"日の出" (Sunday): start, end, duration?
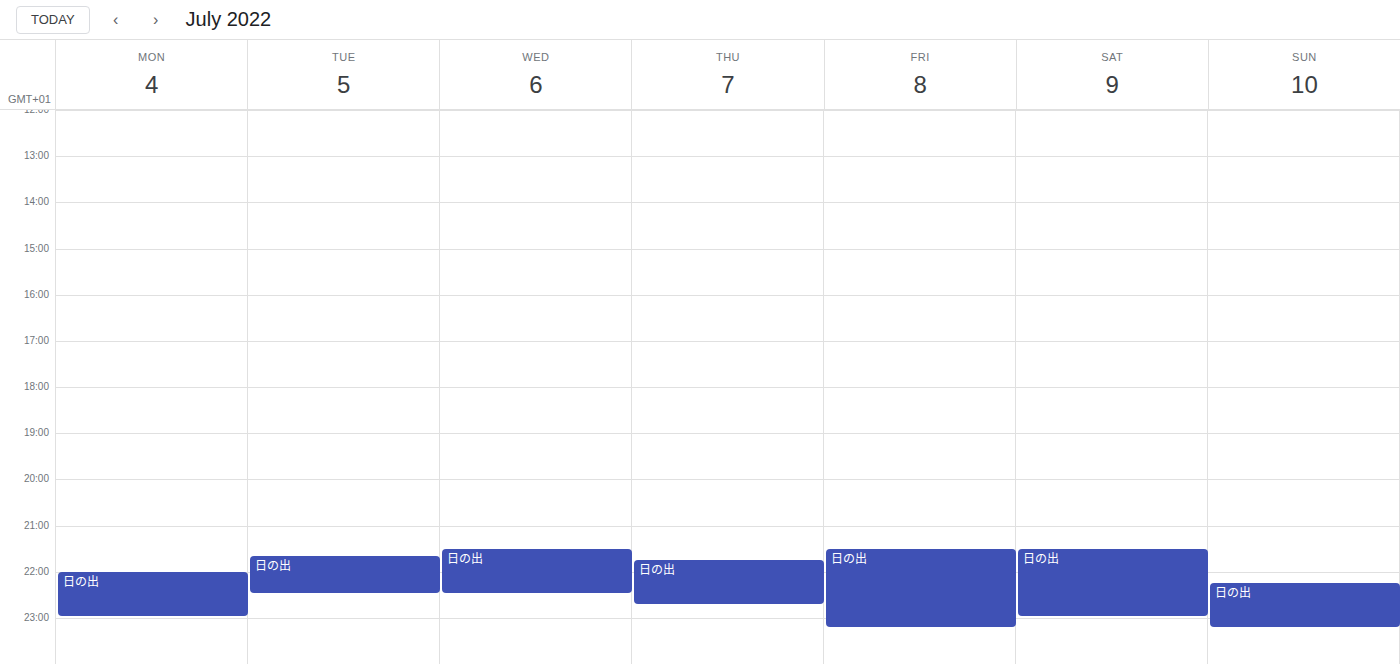
10:15 PM to 11:15 PM, 1 hour